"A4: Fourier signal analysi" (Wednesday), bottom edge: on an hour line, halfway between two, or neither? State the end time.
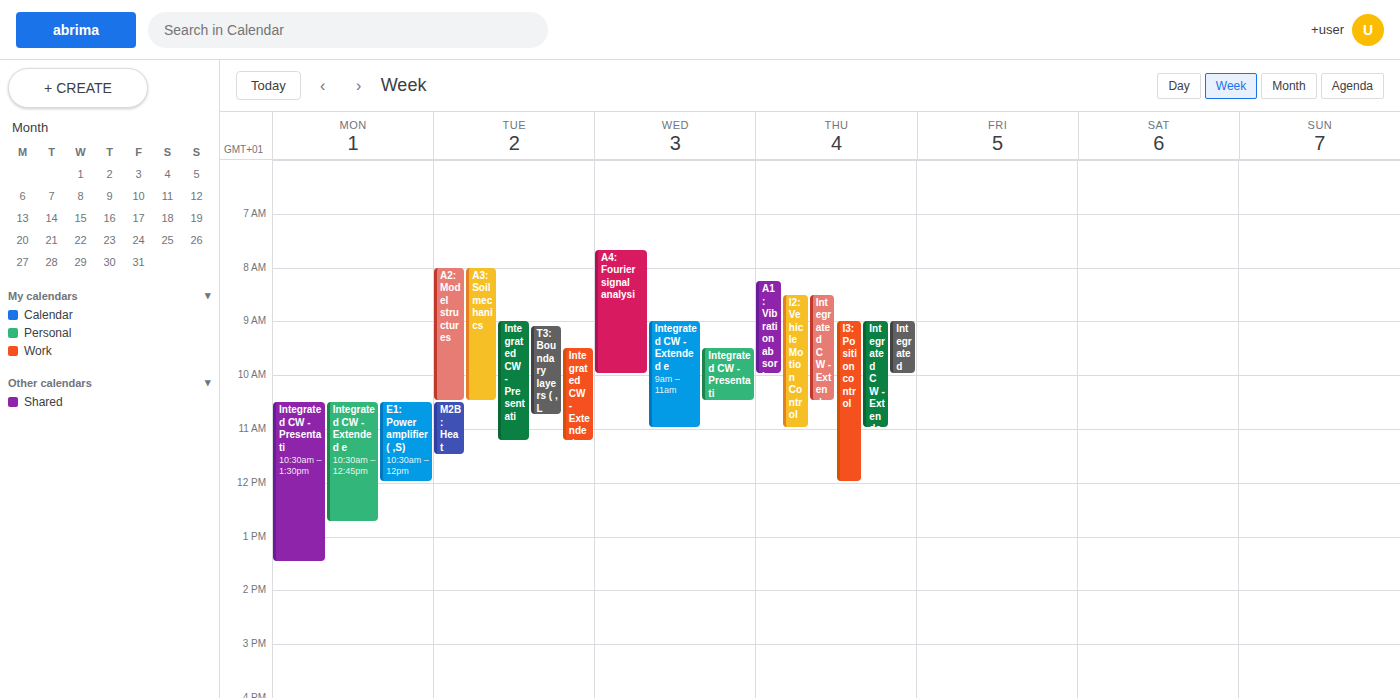
10:00 AM -- exactly on the 10 AM line.